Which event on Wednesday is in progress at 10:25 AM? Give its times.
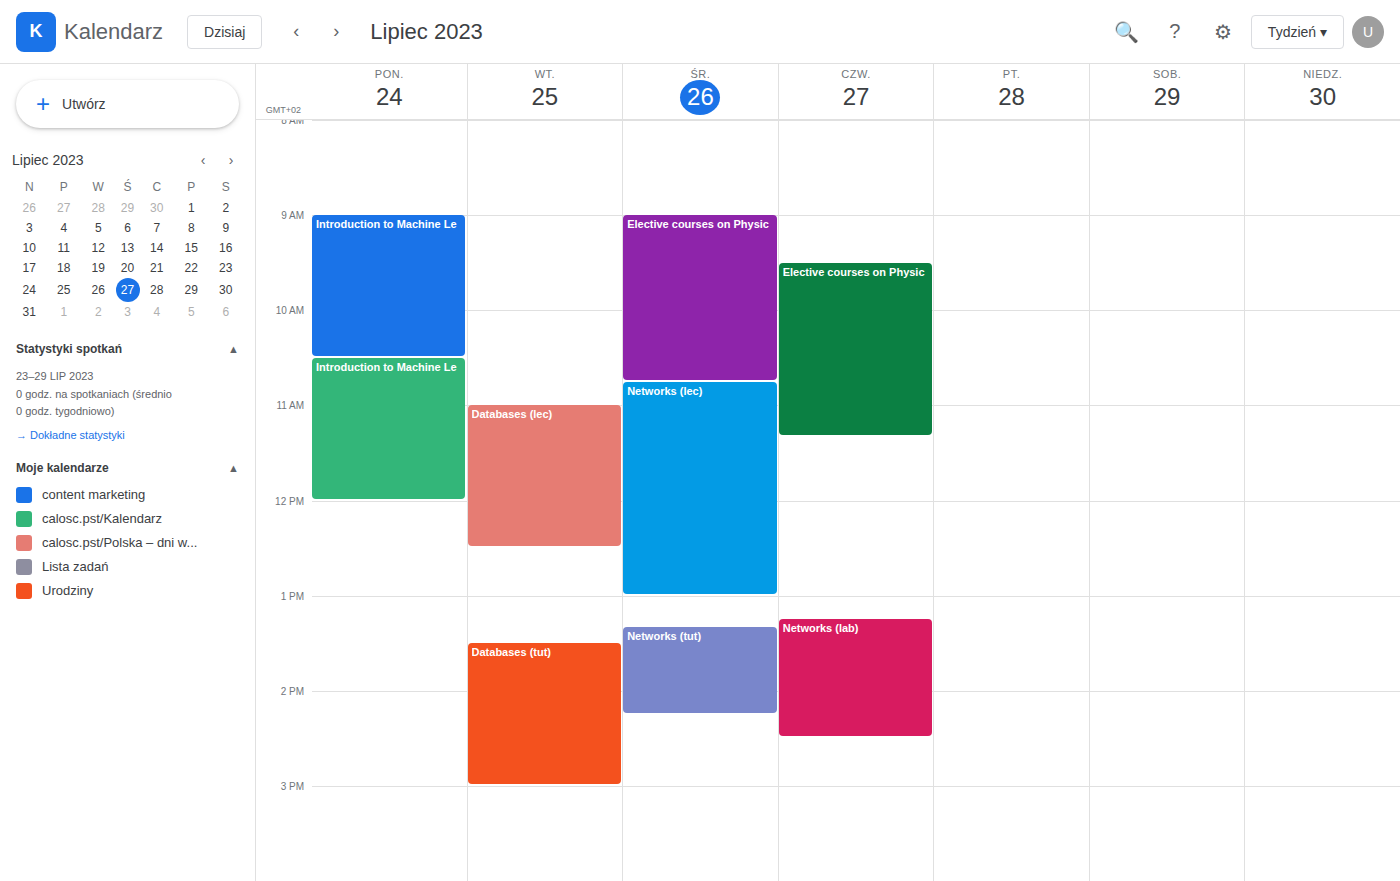
"Elective courses on Physic", 9:00 AM to 10:45 AM